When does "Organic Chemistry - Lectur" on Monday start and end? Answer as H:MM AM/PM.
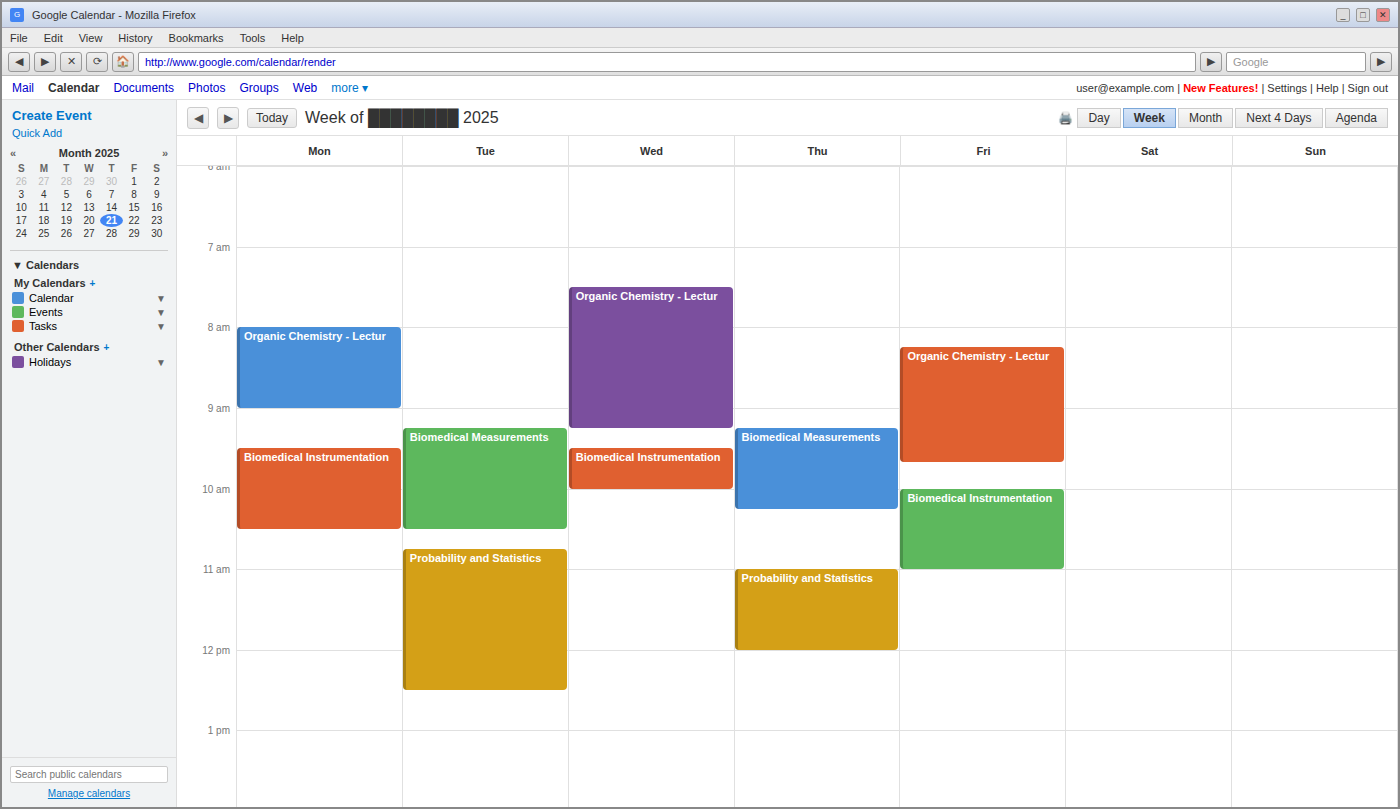
8:00 AM to 9:00 AM